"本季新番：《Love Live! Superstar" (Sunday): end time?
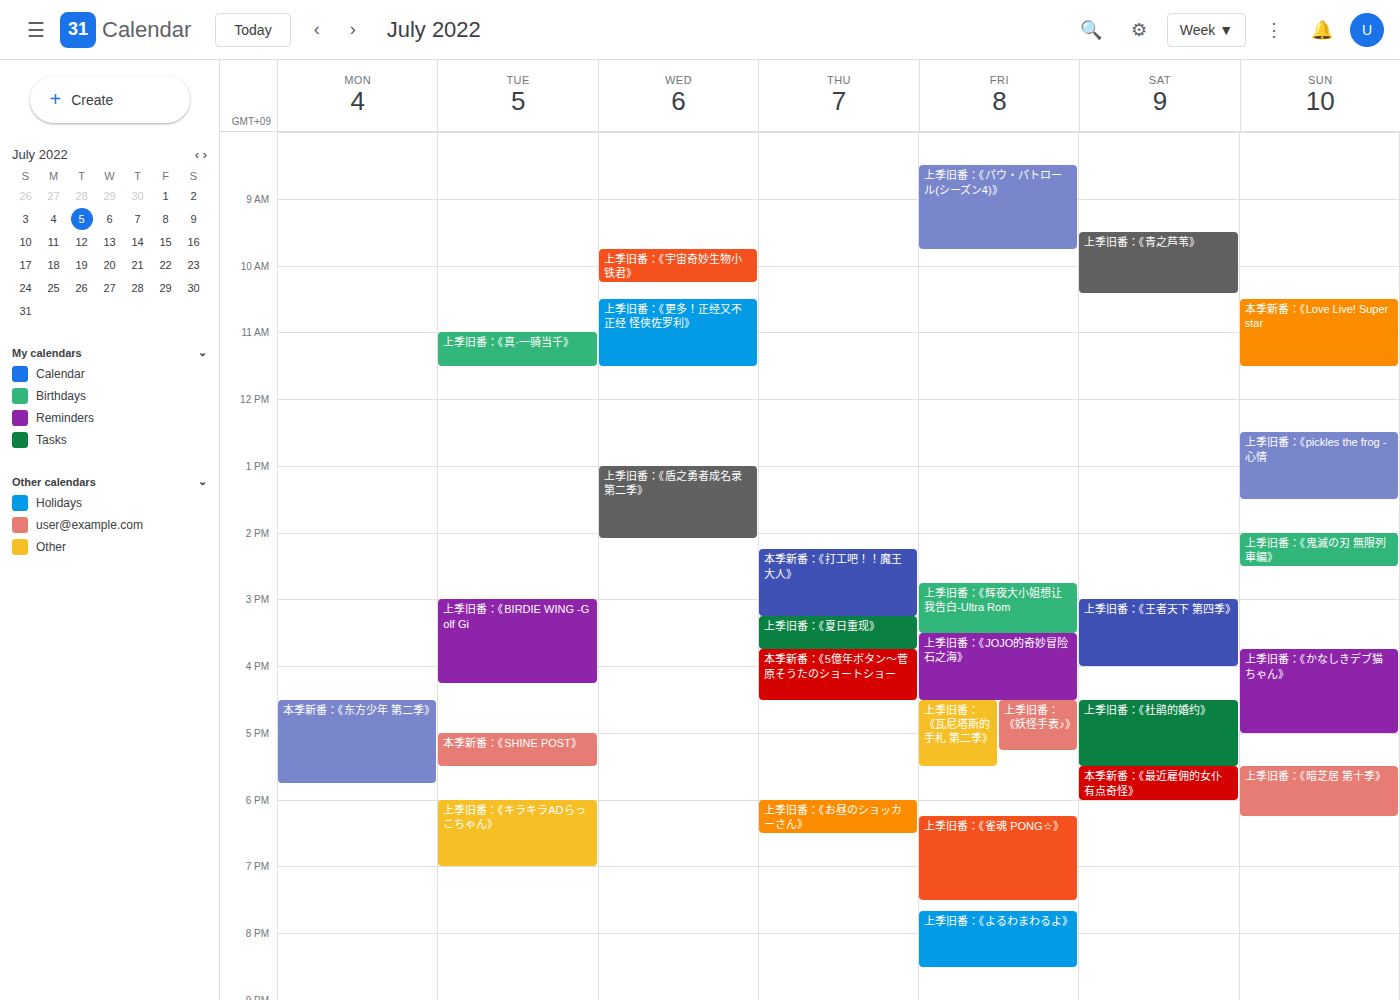
11:30 AM